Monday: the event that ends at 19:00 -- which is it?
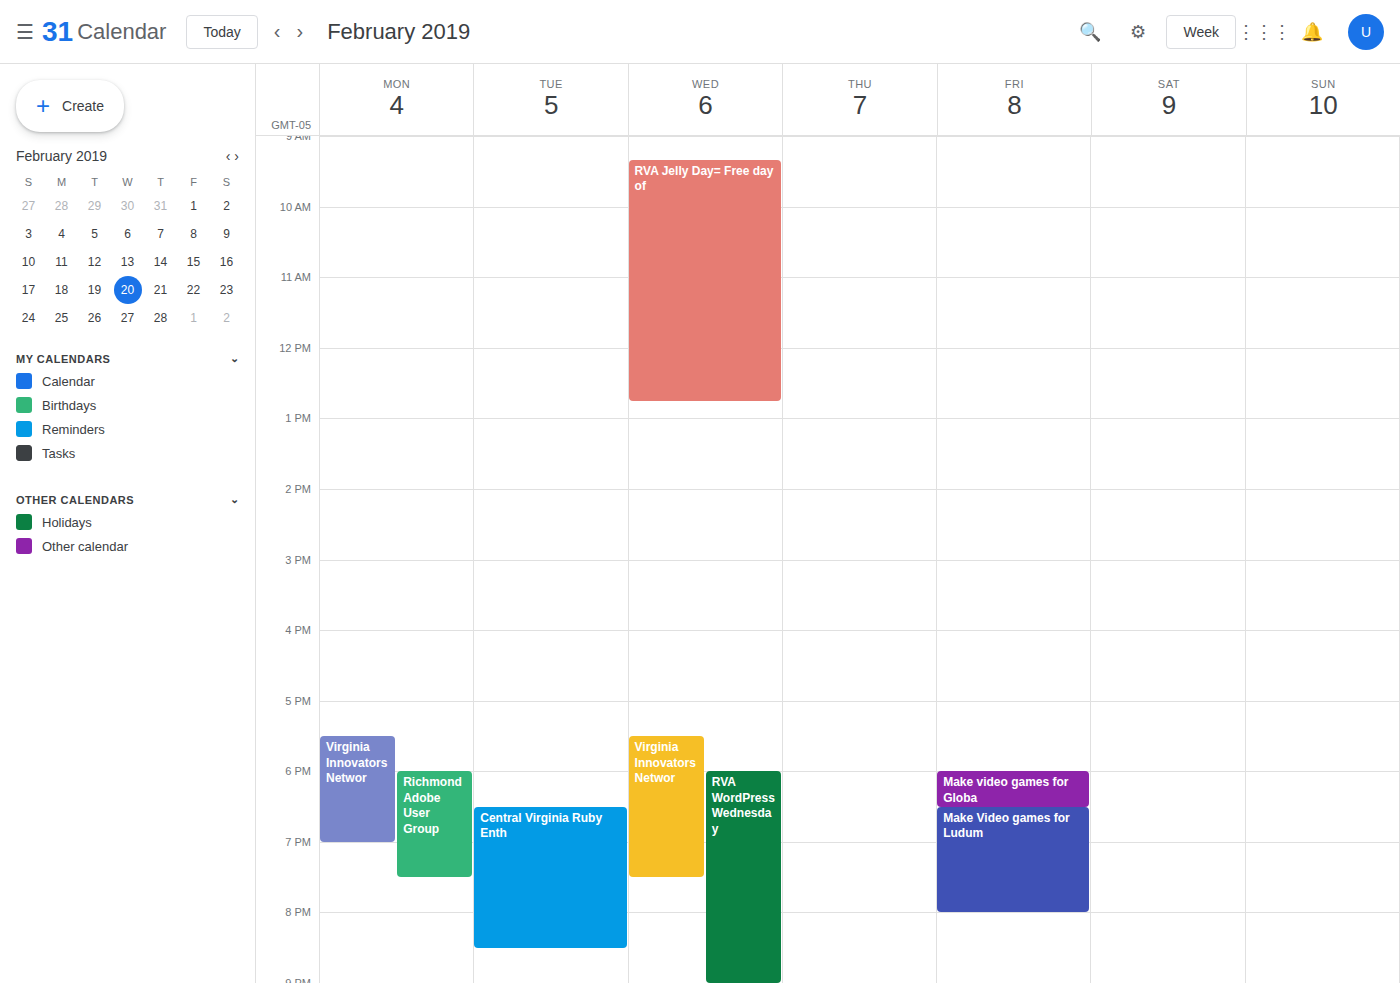
"Virginia Innovators Networ"